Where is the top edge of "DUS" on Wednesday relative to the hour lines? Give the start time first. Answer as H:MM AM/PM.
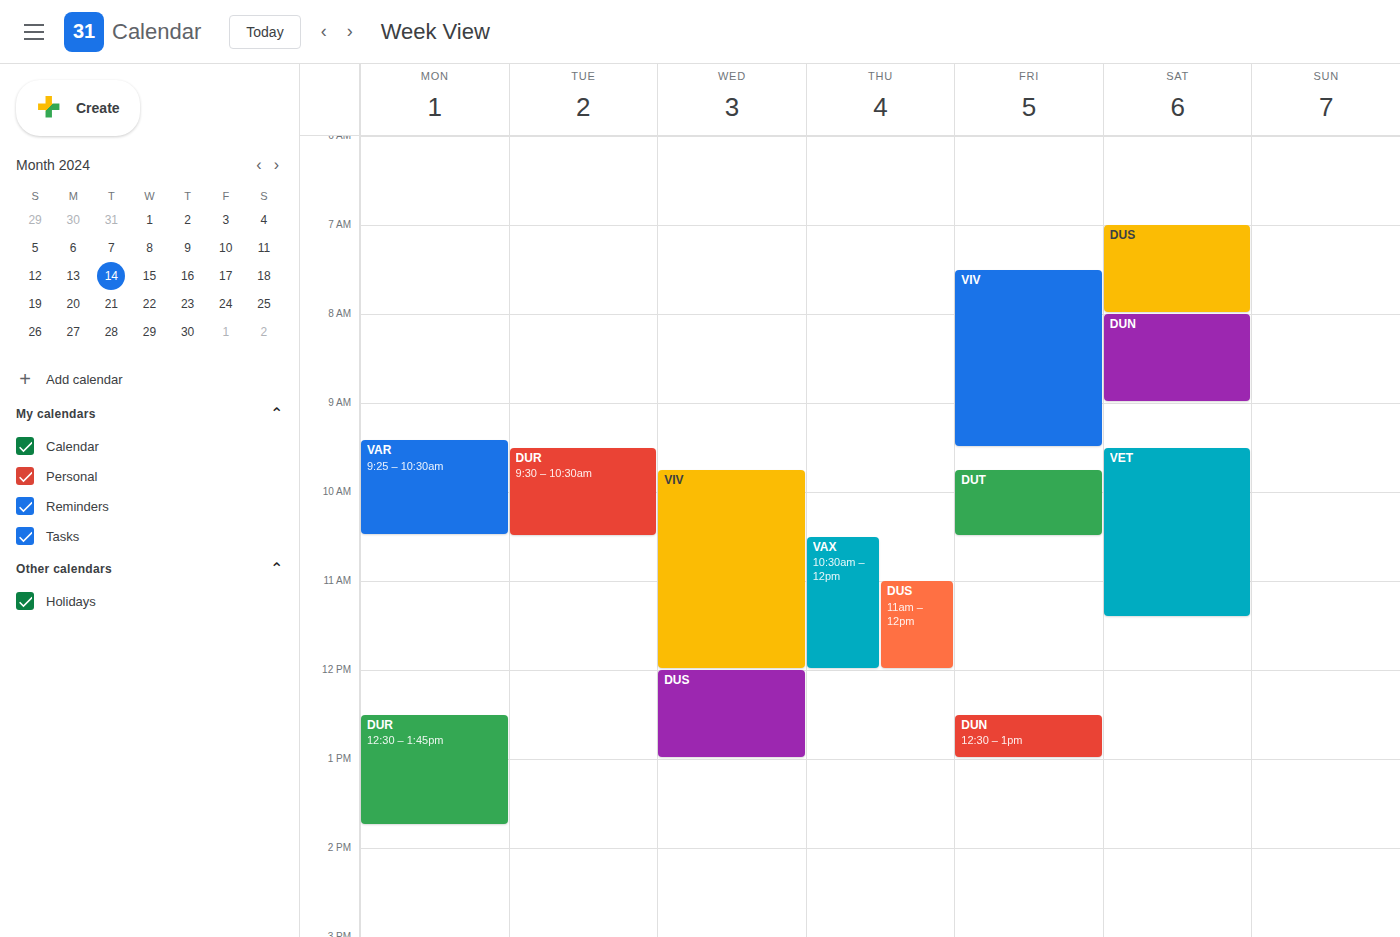
12:00 PM -- exactly on the 12 PM line.